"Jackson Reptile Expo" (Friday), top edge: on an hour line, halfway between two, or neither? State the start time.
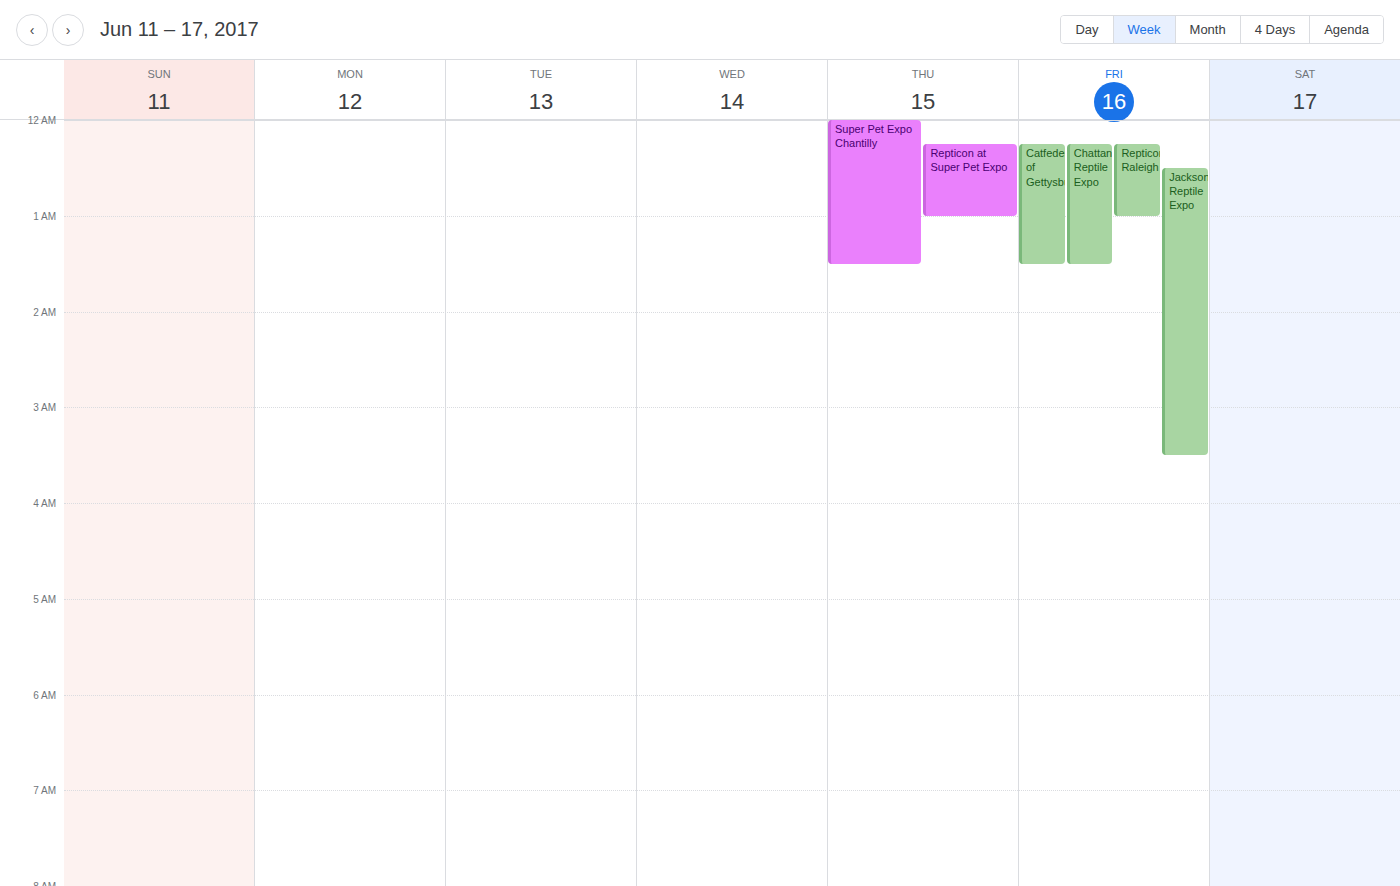
12:30 AM -- halfway between the 12 AM and 1 AM lines.